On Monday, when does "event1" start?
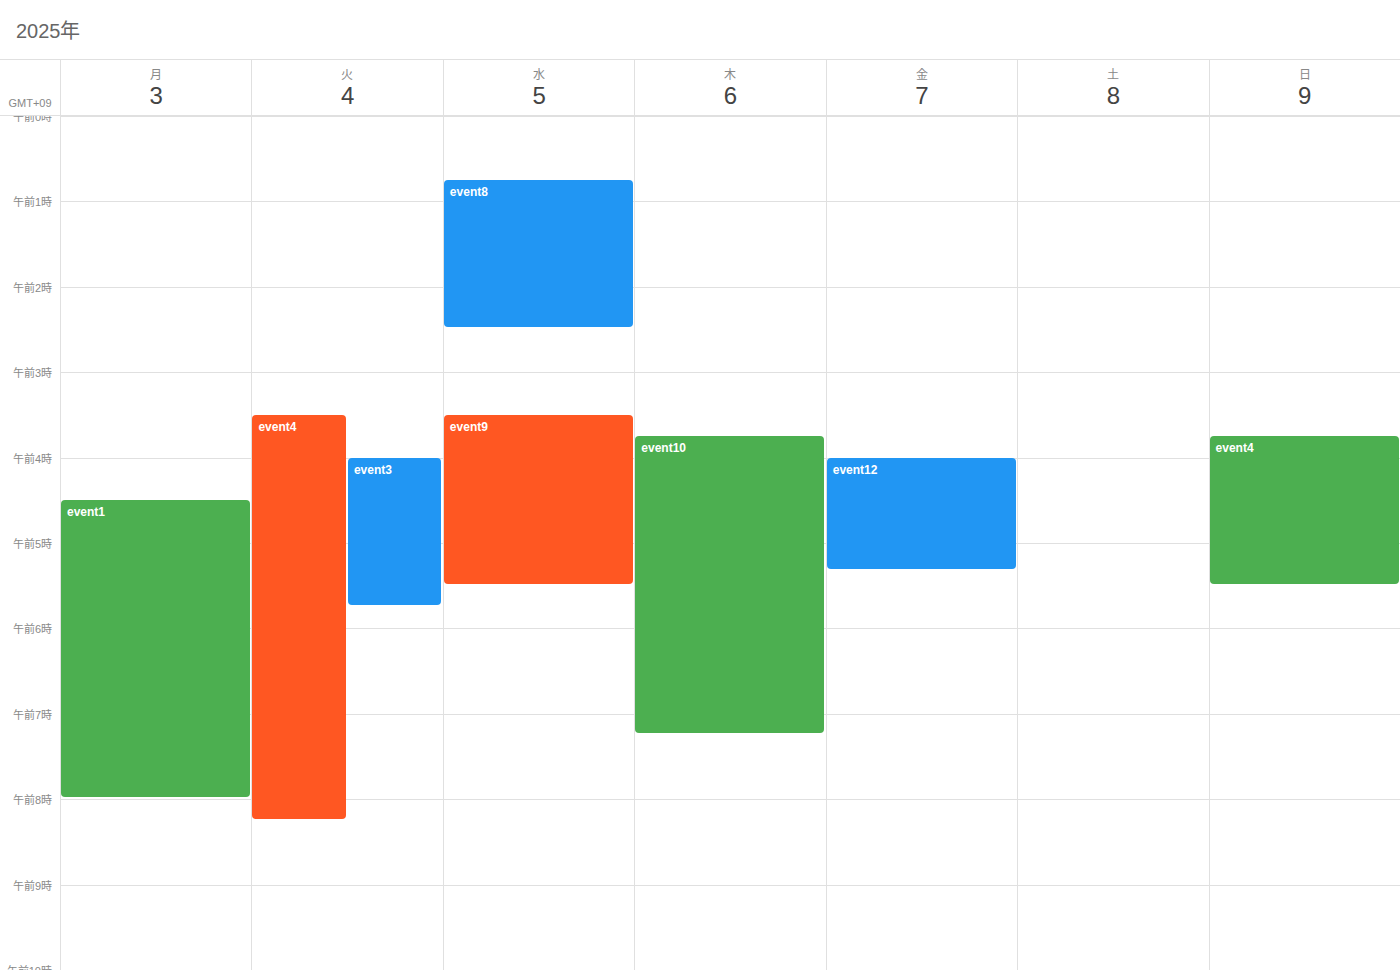
04:30